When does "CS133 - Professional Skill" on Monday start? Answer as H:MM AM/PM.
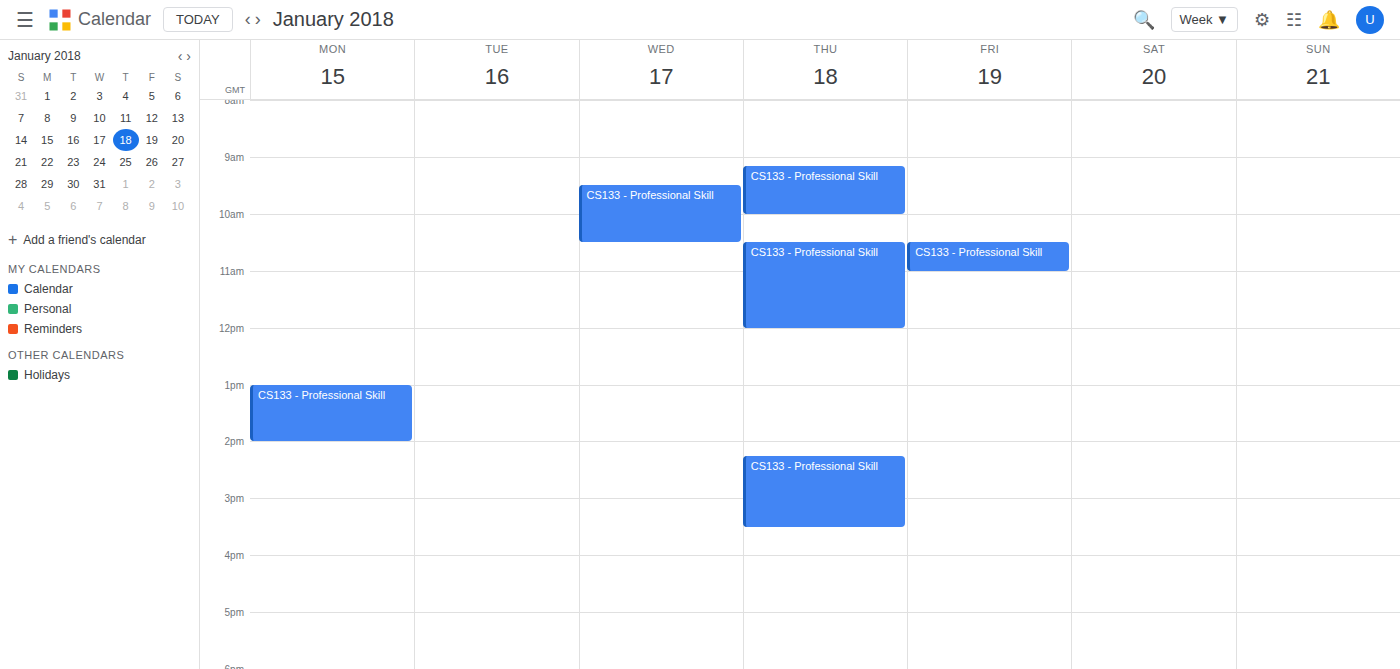
1:00 PM